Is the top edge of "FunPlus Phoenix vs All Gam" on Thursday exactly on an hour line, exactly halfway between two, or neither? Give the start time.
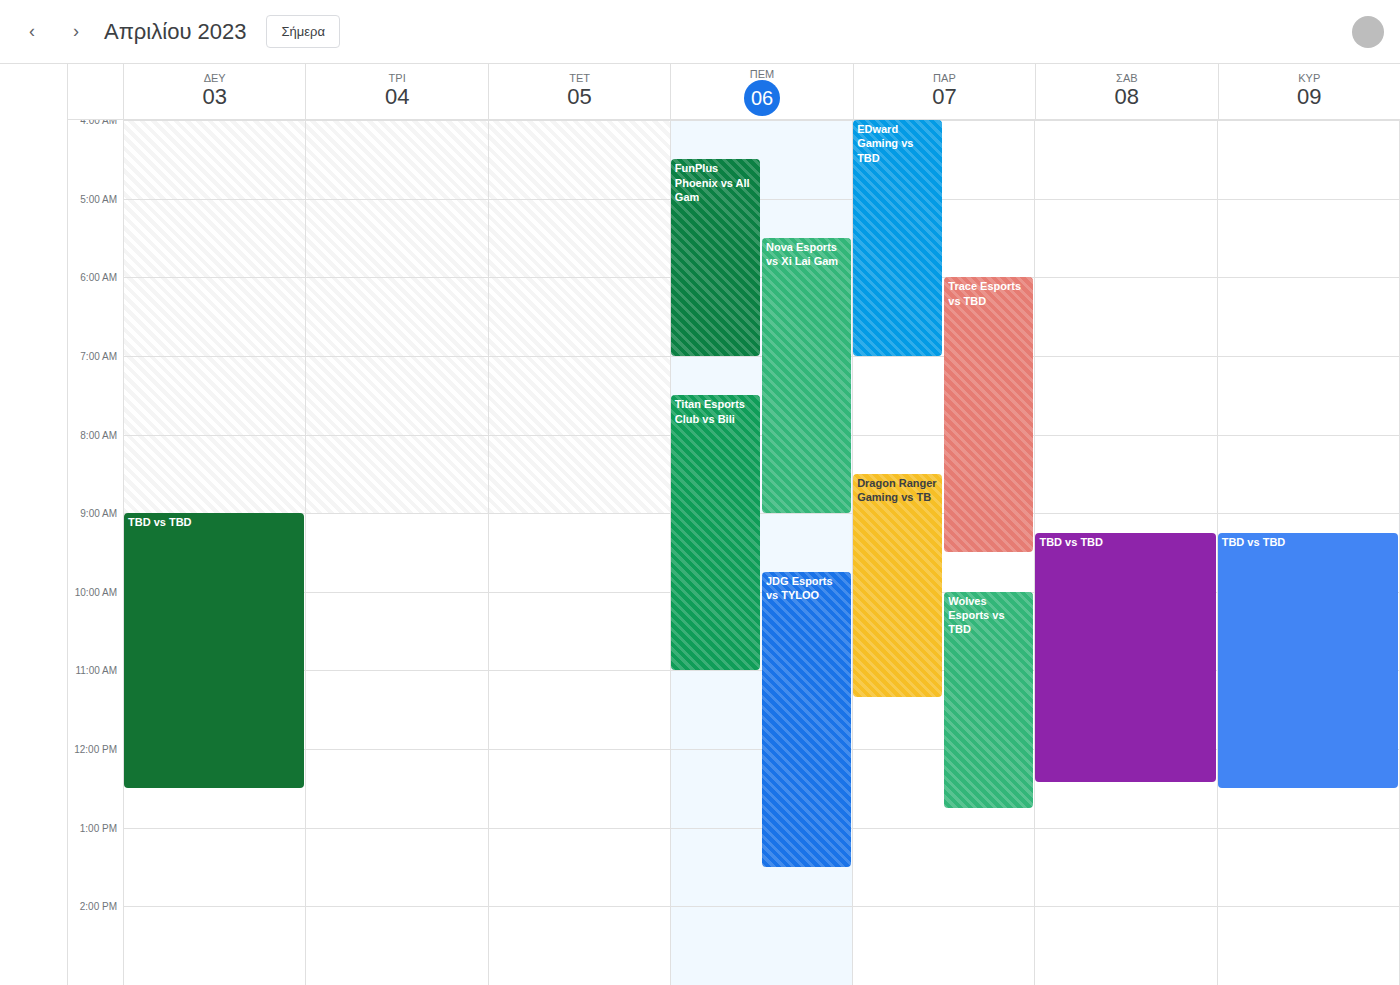
4:30 AM -- halfway between the 4 AM and 5 AM lines.